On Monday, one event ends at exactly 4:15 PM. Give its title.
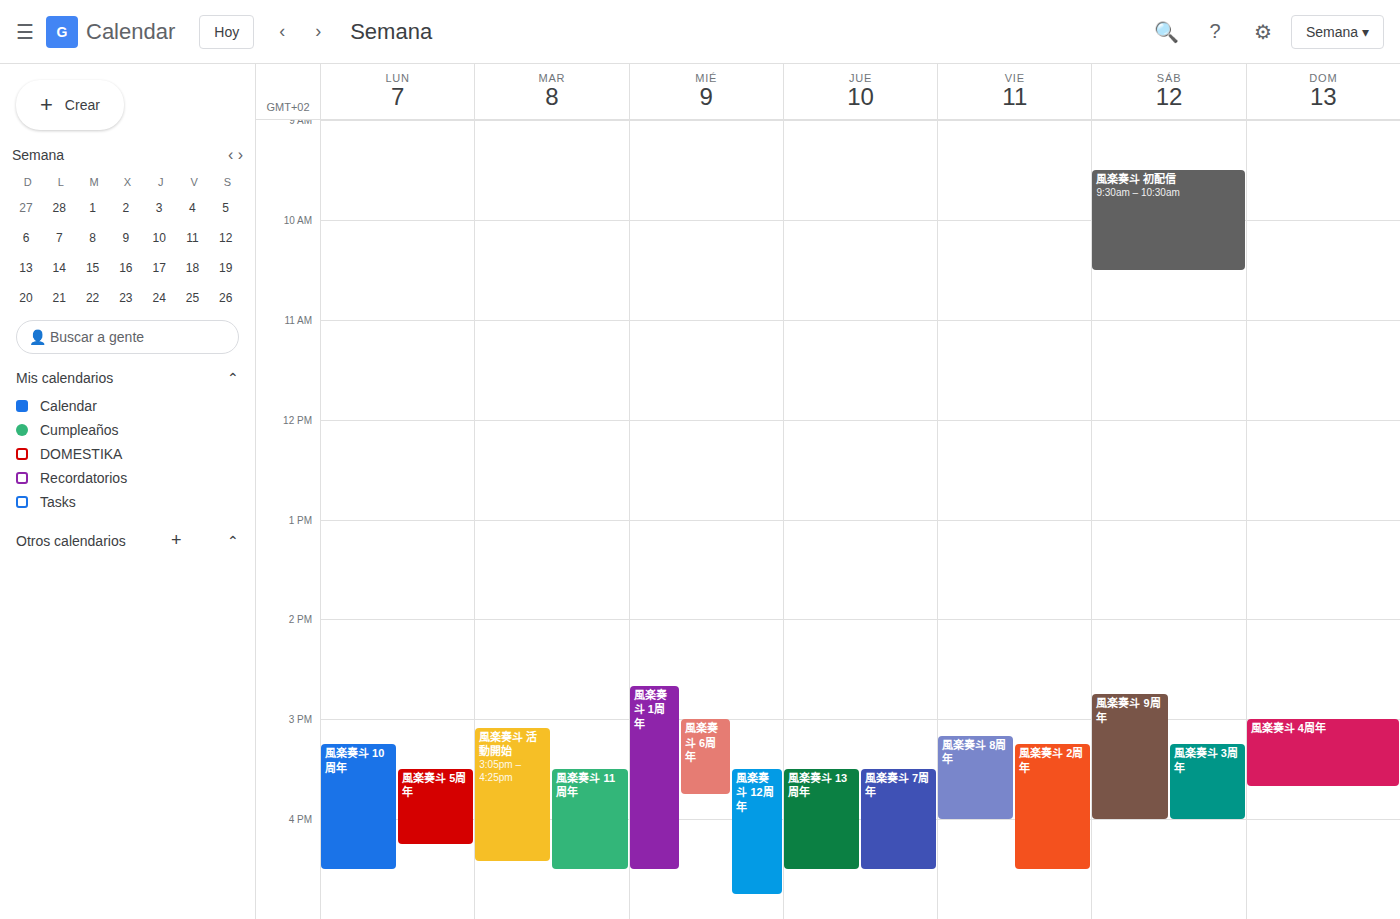
"風楽奏斗 5周年"